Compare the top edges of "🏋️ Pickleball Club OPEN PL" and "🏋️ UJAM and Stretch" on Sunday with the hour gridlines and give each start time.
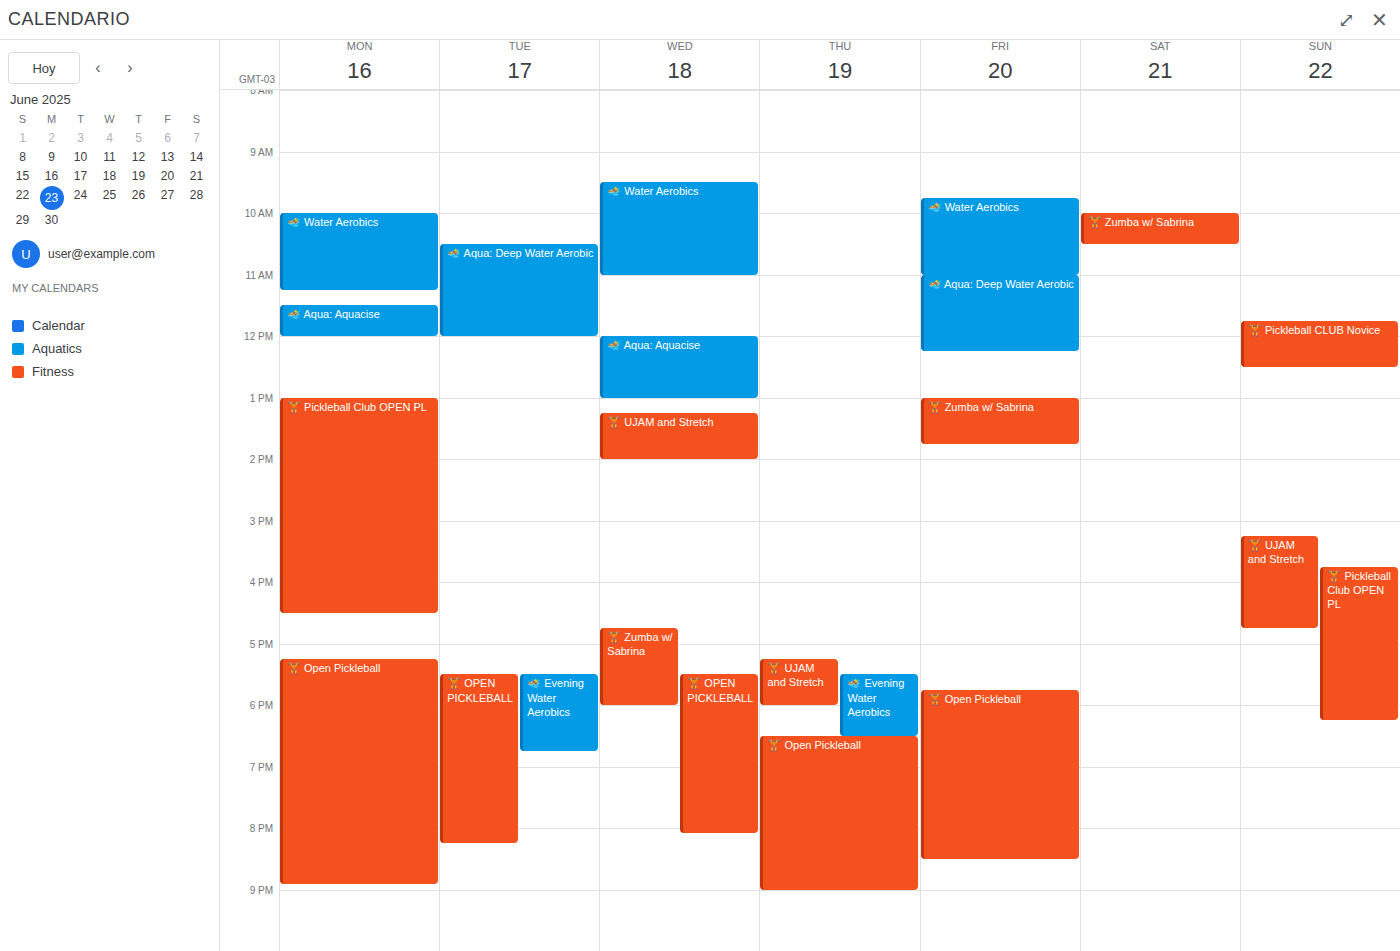
"🏋️ Pickleball Club OPEN PL": 15:45, neither: three quarters of the way from the 15:00 line to the 16:00 line. "🏋️ UJAM and Stretch": 15:15, neither: a quarter of the way from the 15:00 line to the 16:00 line.